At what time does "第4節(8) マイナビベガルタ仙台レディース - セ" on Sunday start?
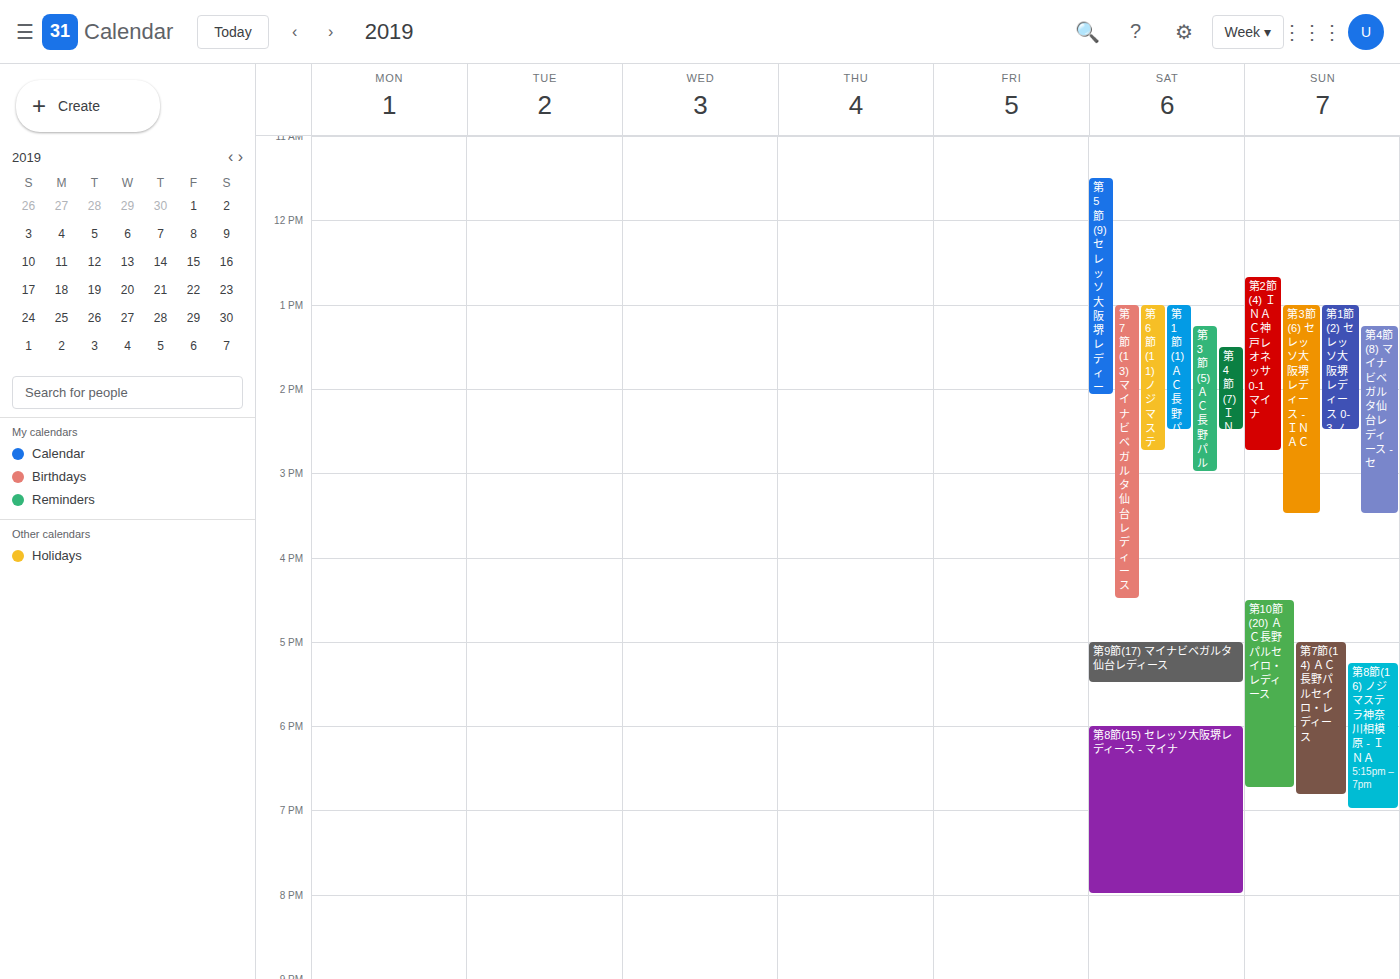
13:15